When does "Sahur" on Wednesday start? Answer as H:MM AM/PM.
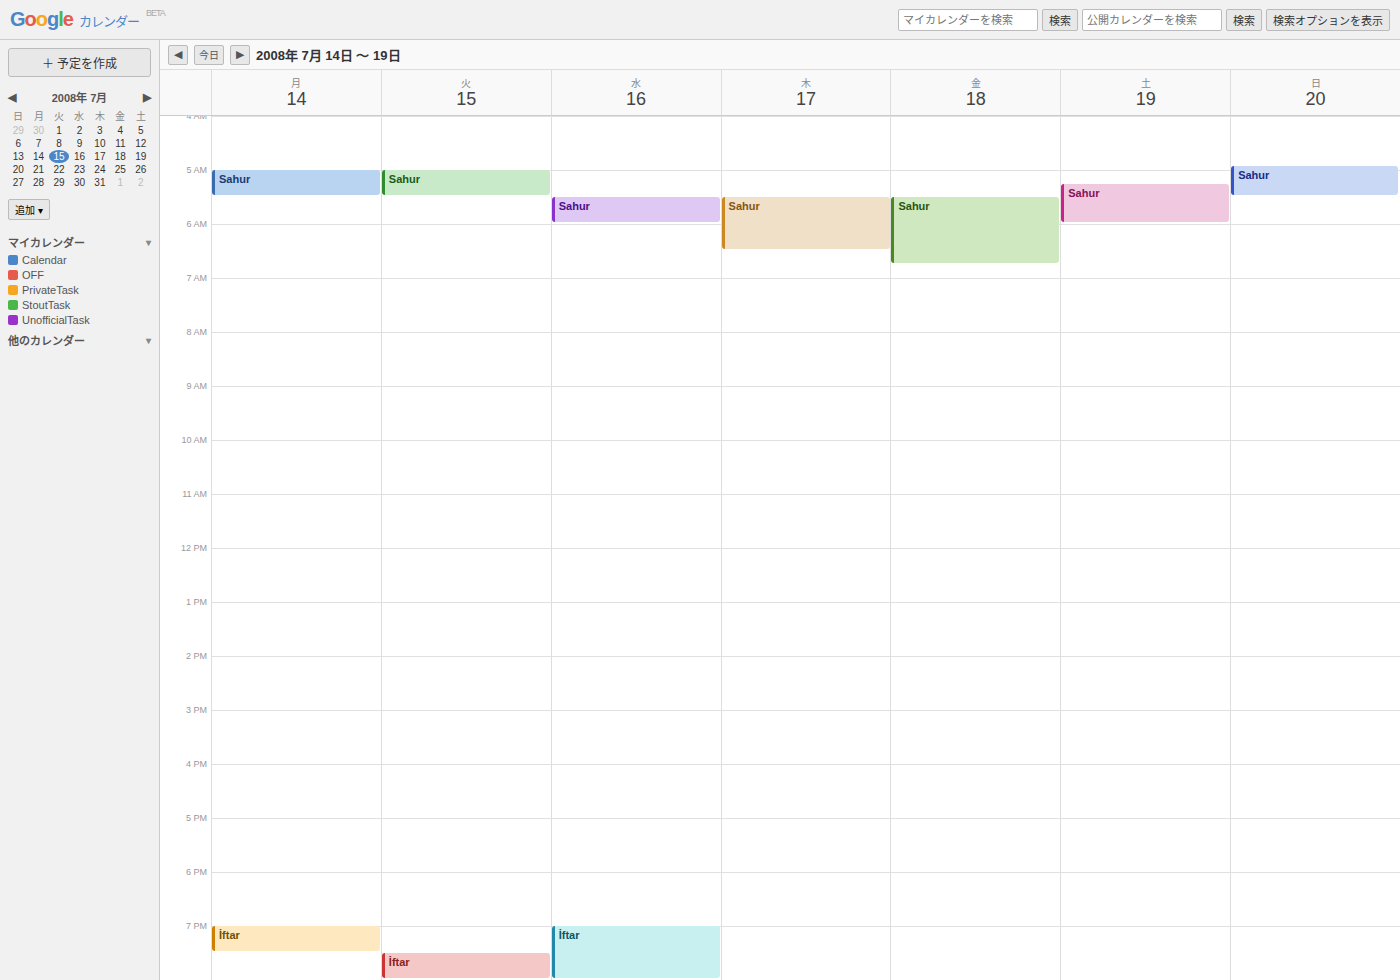
5:30 AM